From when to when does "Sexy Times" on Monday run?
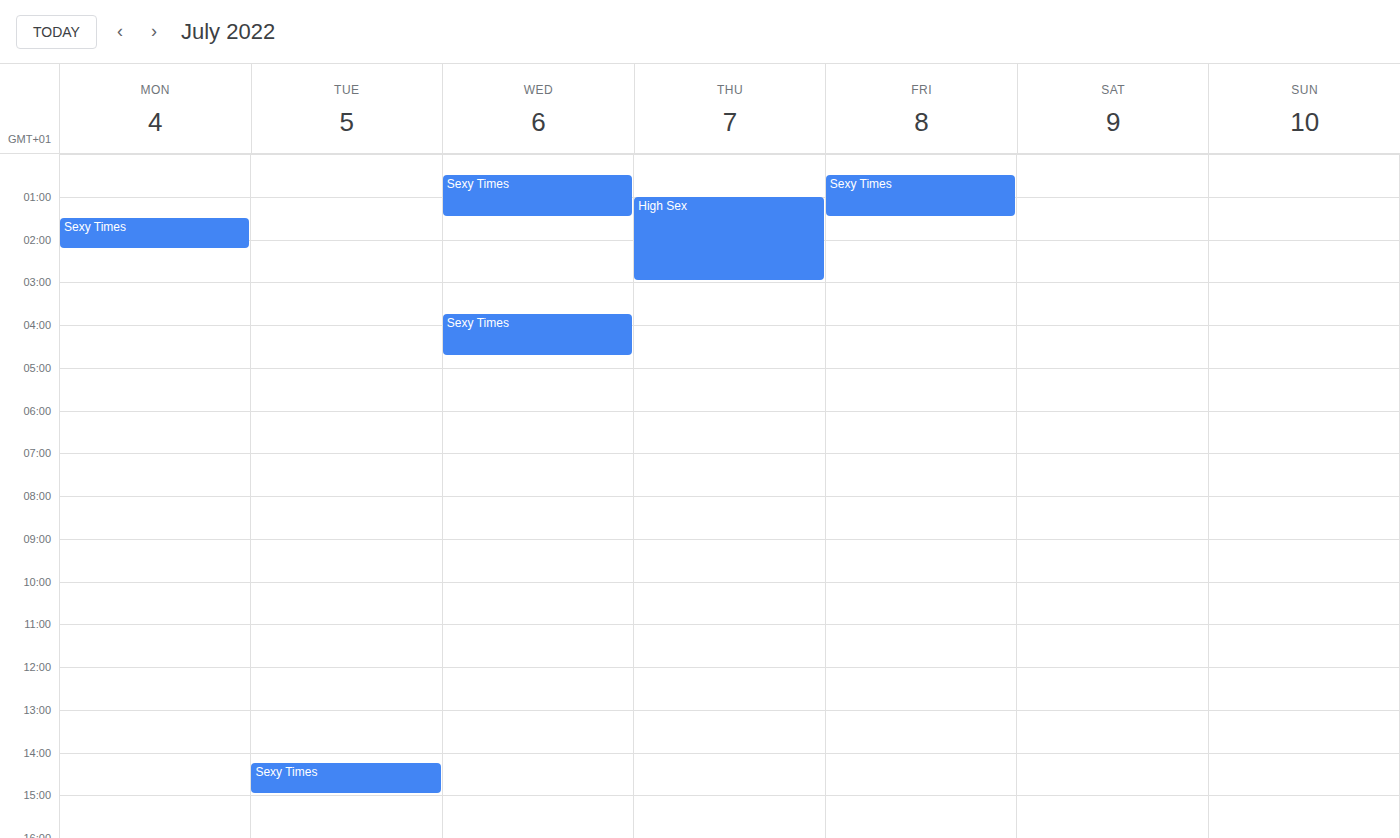
1:30 AM to 2:15 AM